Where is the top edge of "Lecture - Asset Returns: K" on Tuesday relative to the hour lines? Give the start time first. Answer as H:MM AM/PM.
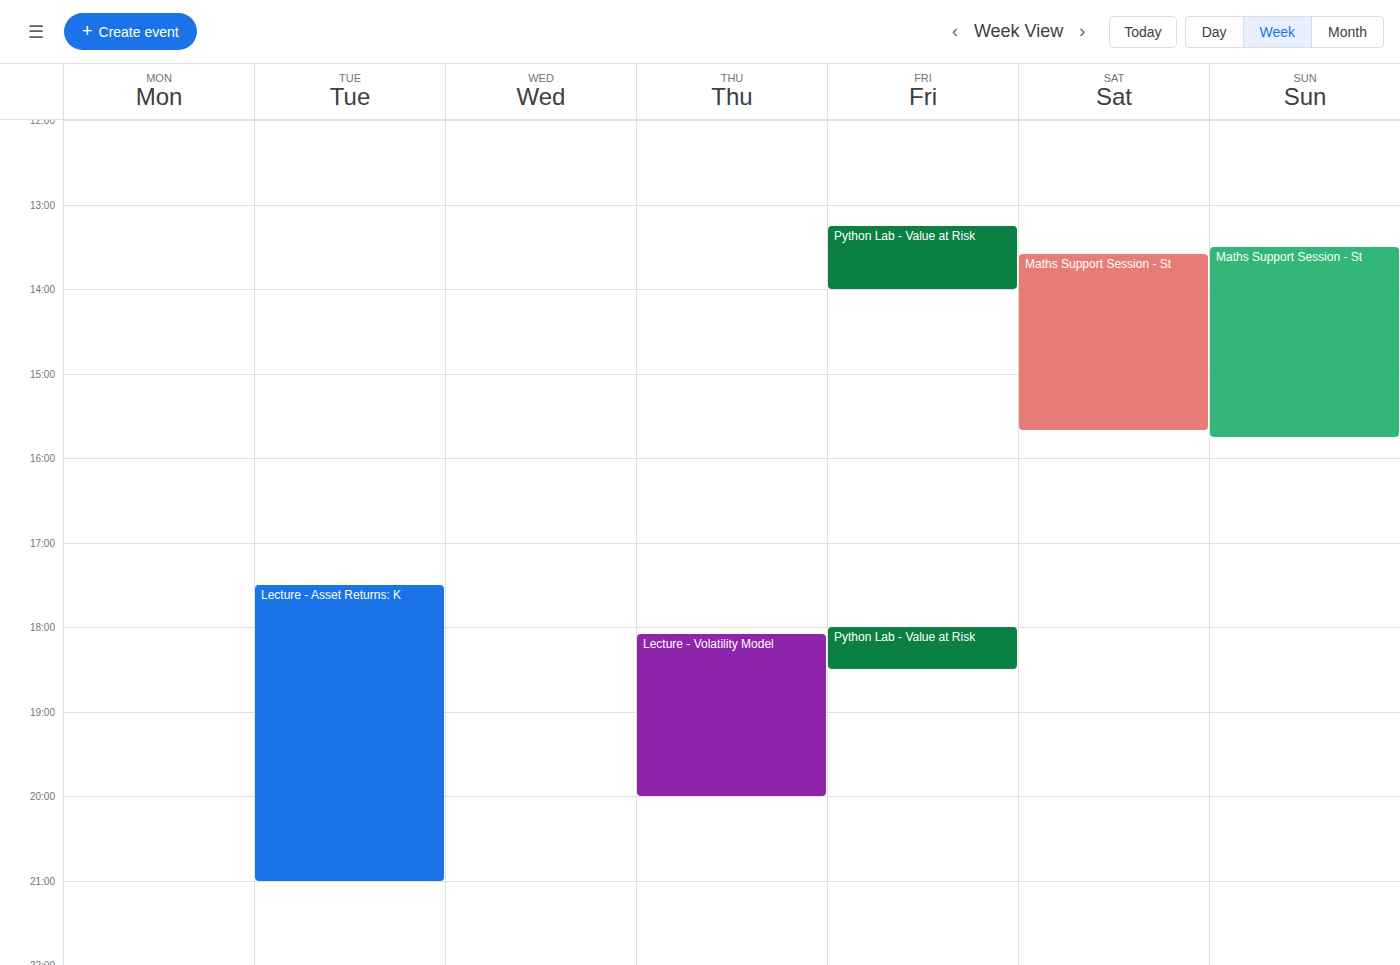
5:30 PM -- halfway between the 5 PM and 6 PM lines.